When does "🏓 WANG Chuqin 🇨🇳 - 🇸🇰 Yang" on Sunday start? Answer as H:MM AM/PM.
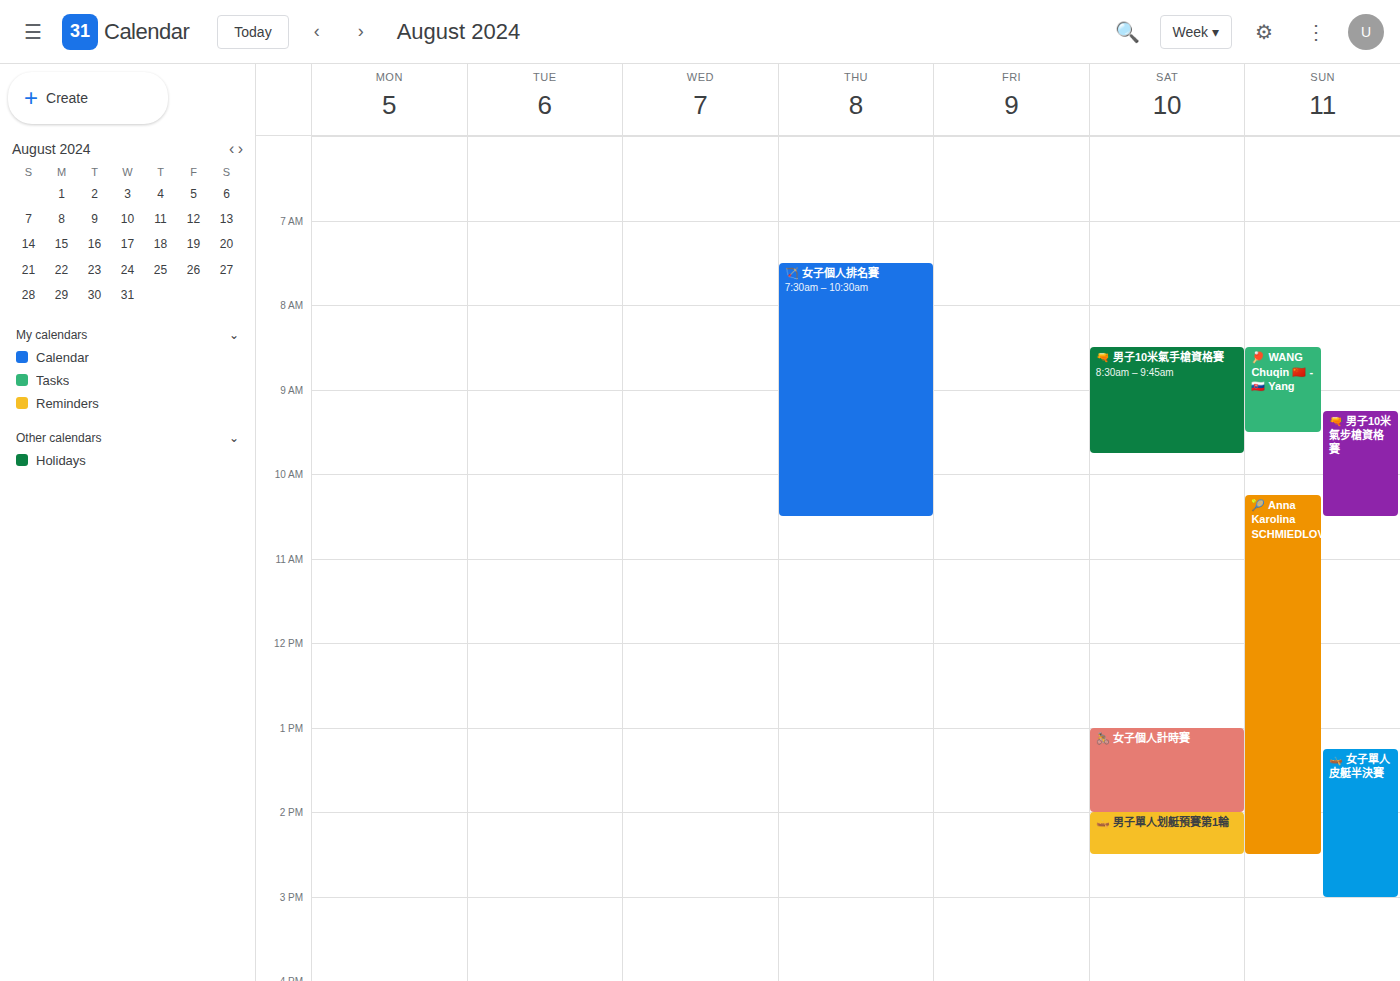
8:30 AM